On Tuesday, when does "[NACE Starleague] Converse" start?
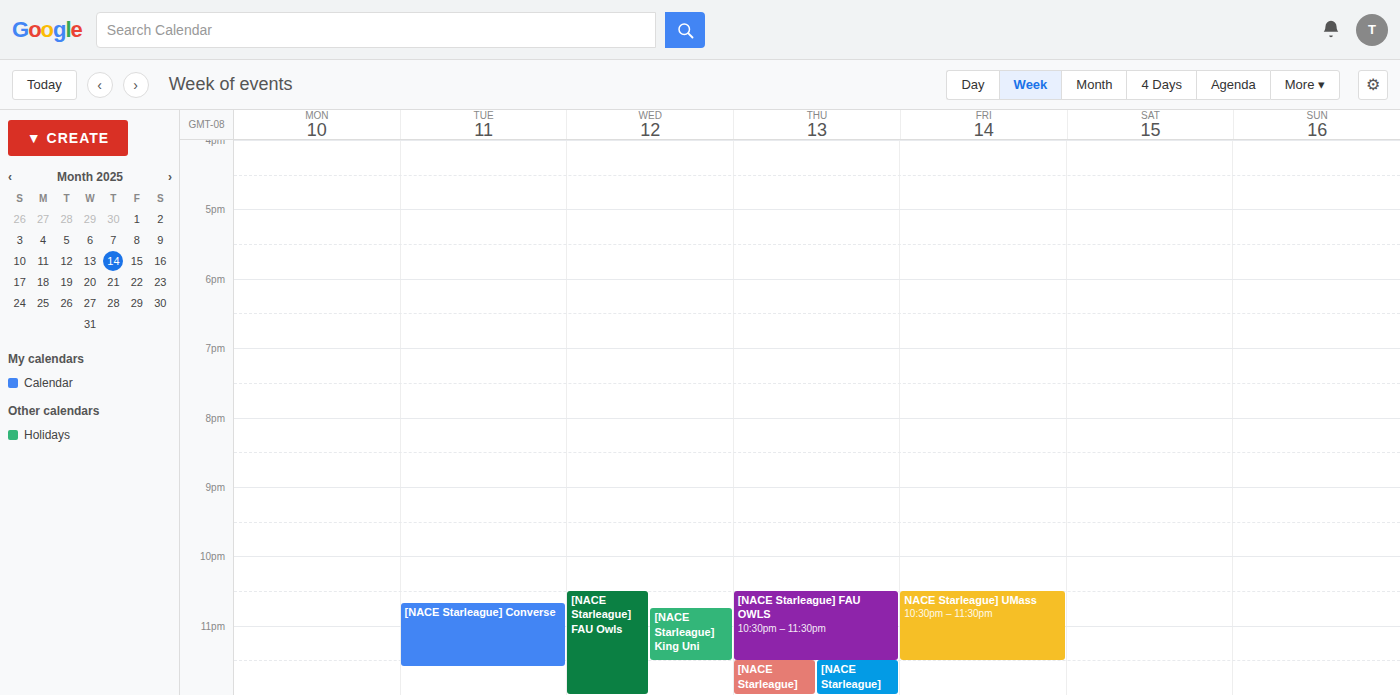
10:40 PM